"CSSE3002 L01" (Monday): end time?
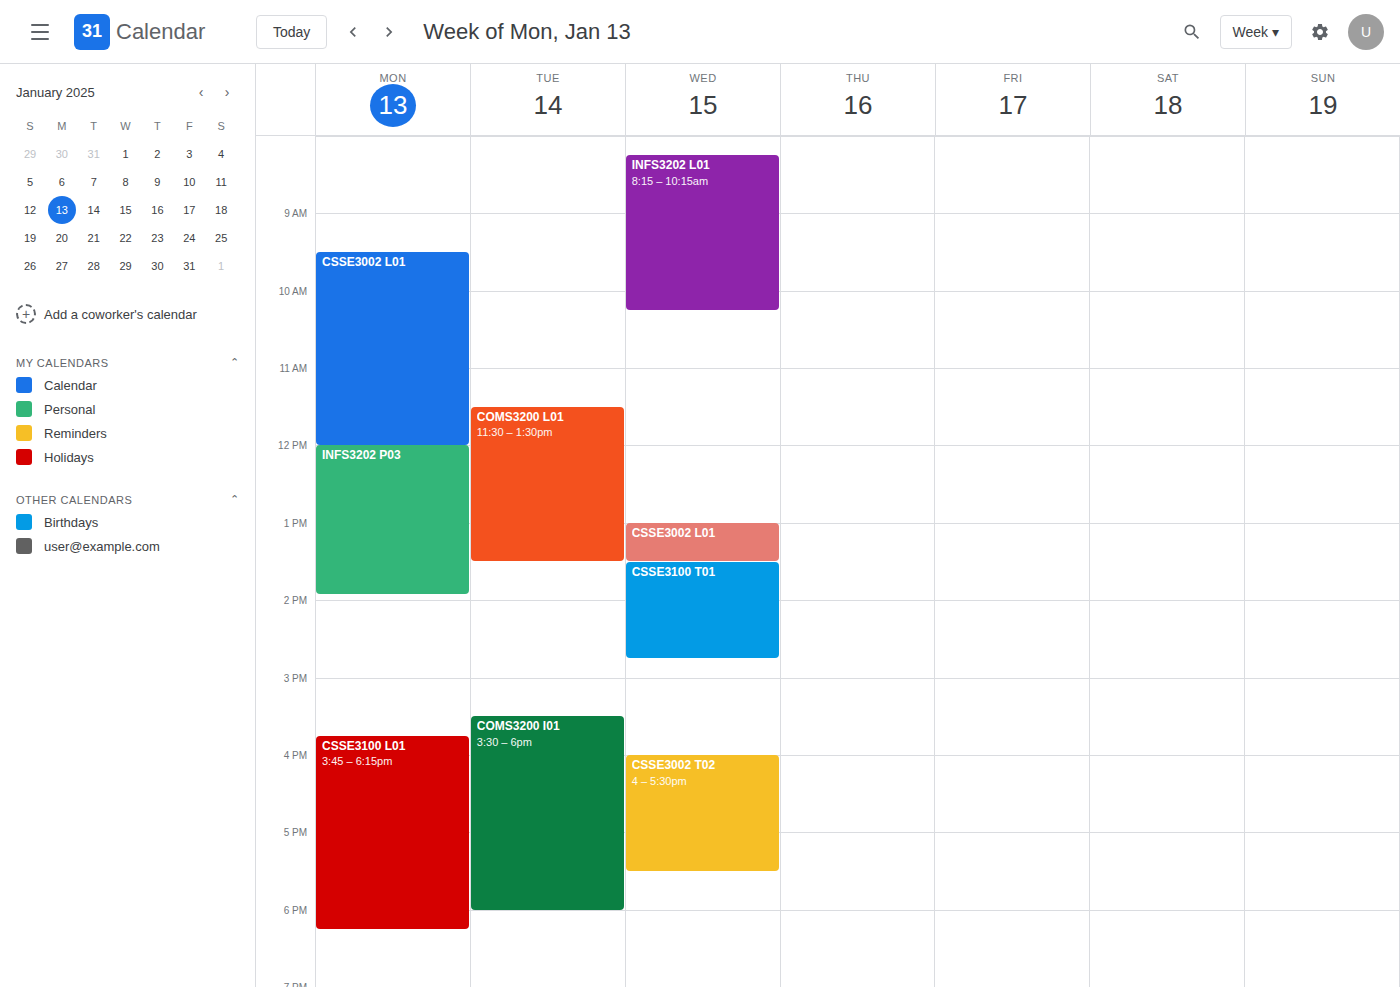
12:00 PM